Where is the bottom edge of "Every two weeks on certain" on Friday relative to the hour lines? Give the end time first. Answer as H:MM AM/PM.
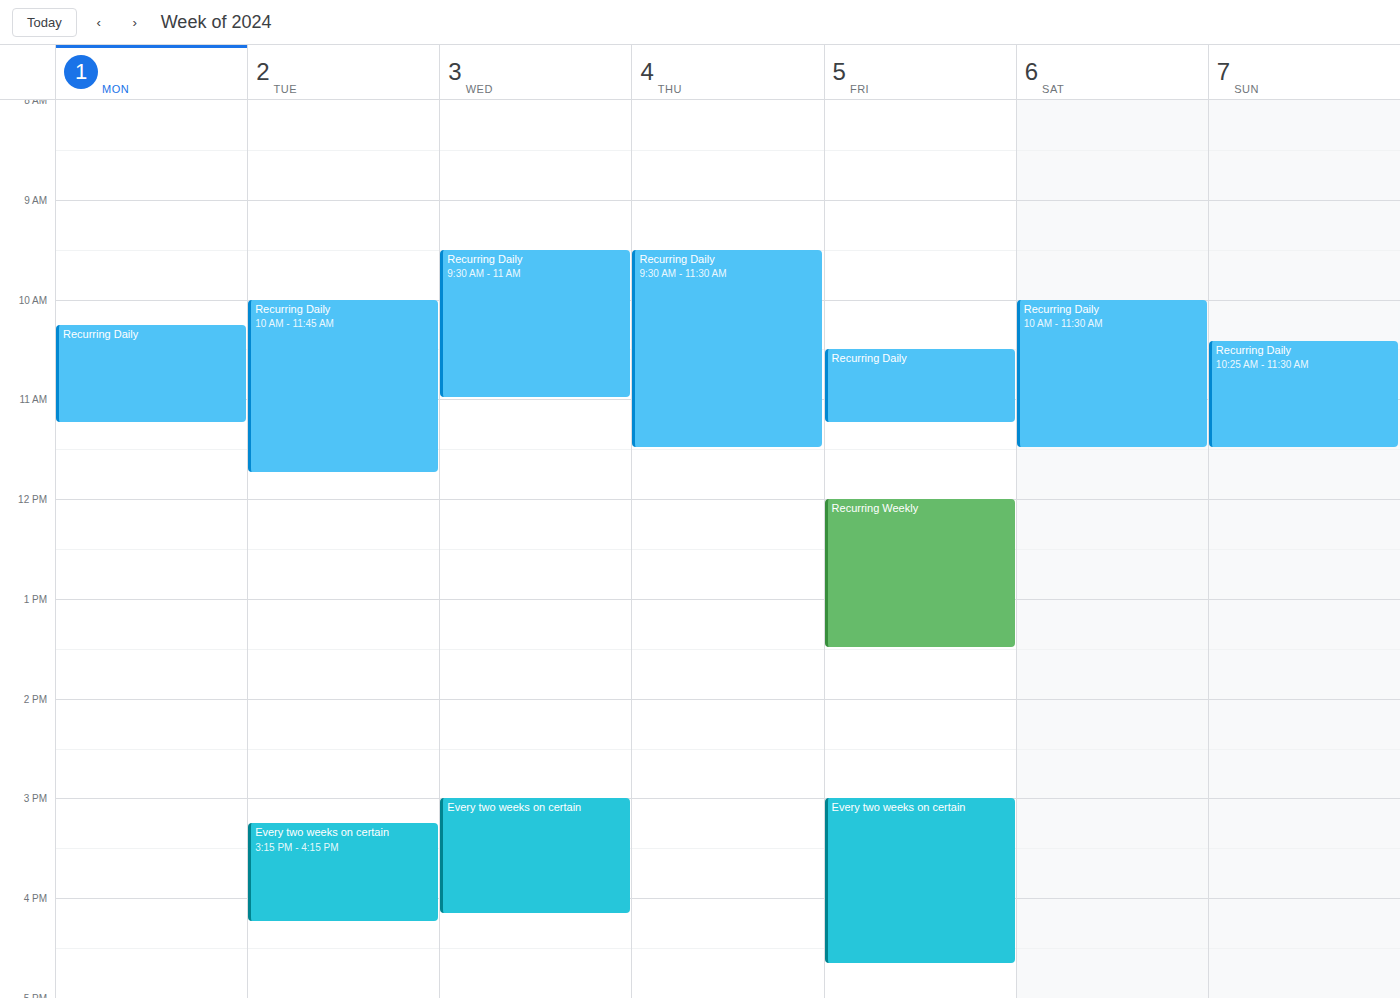
4:40 PM -- neither: 40 minutes below the 4 PM line and 20 minutes above the 5 PM line.